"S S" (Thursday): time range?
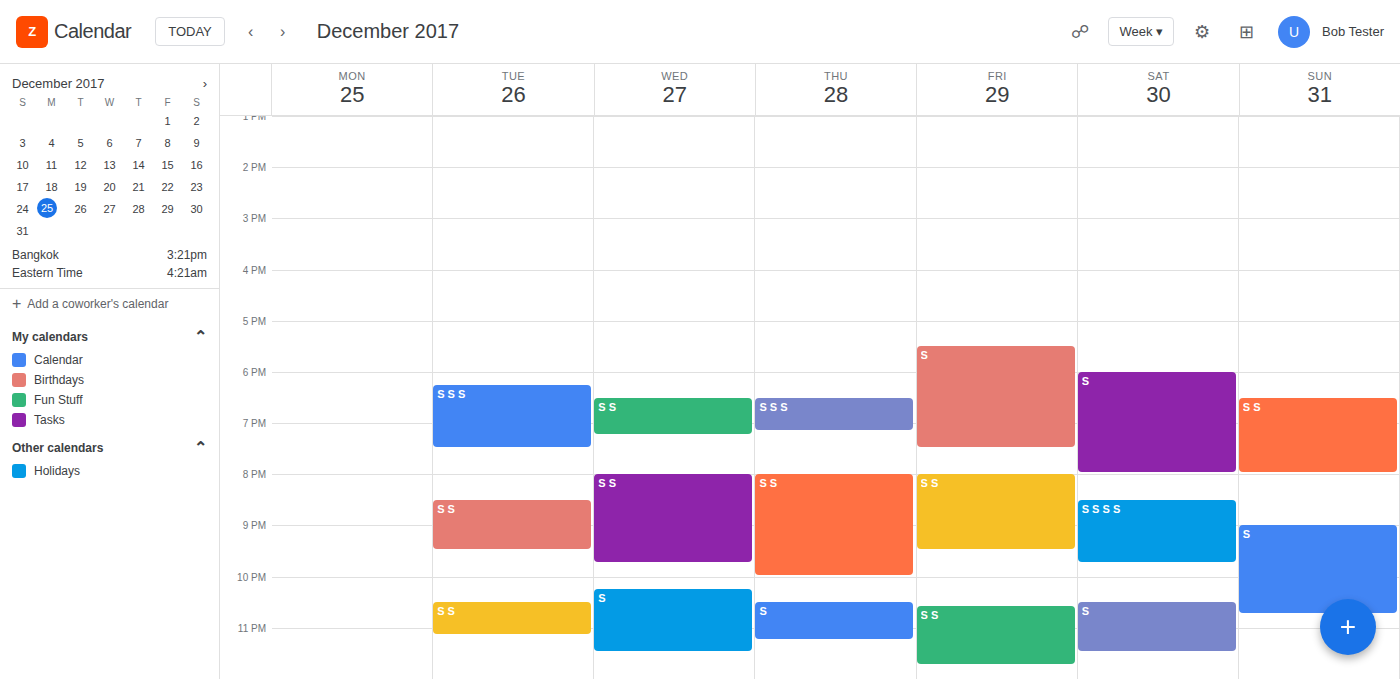
8:00 PM to 10:00 PM